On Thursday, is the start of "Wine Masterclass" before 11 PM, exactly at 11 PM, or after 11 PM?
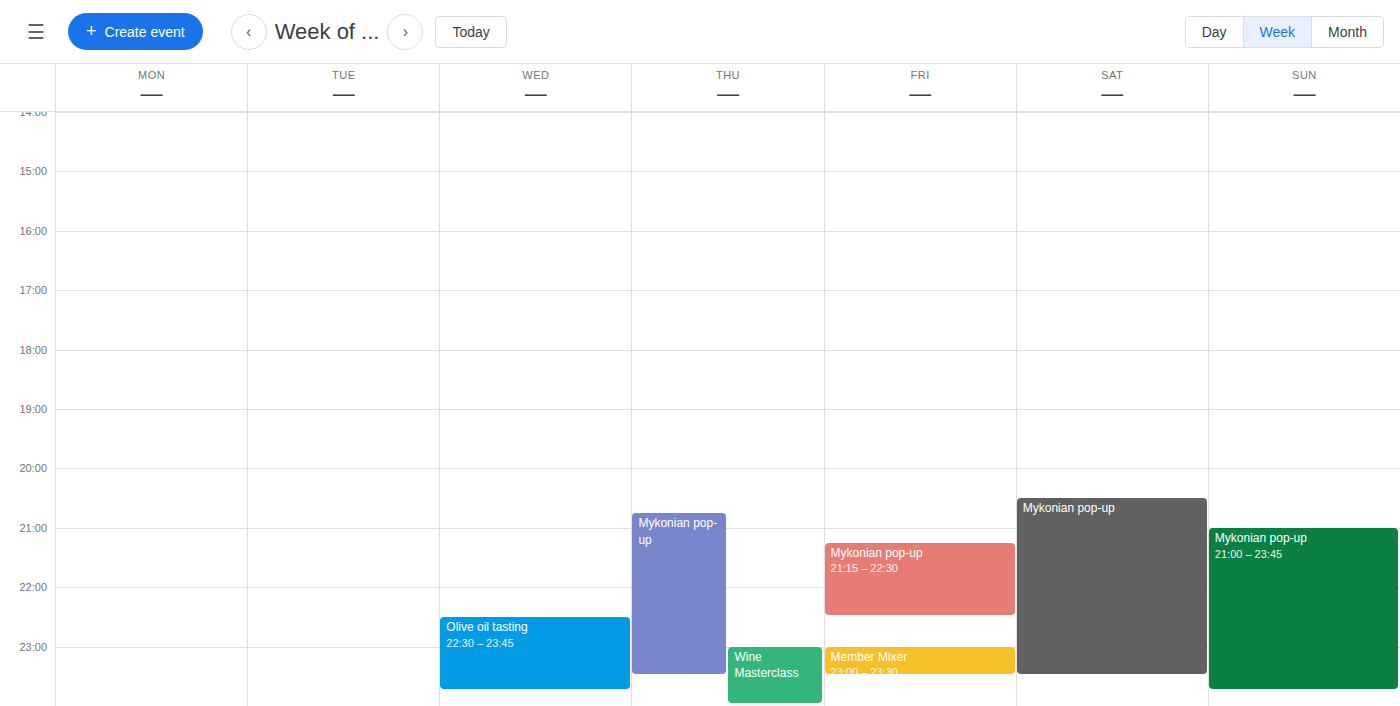
11:00 PM -- exactly at 11 PM, on the 11 PM line.